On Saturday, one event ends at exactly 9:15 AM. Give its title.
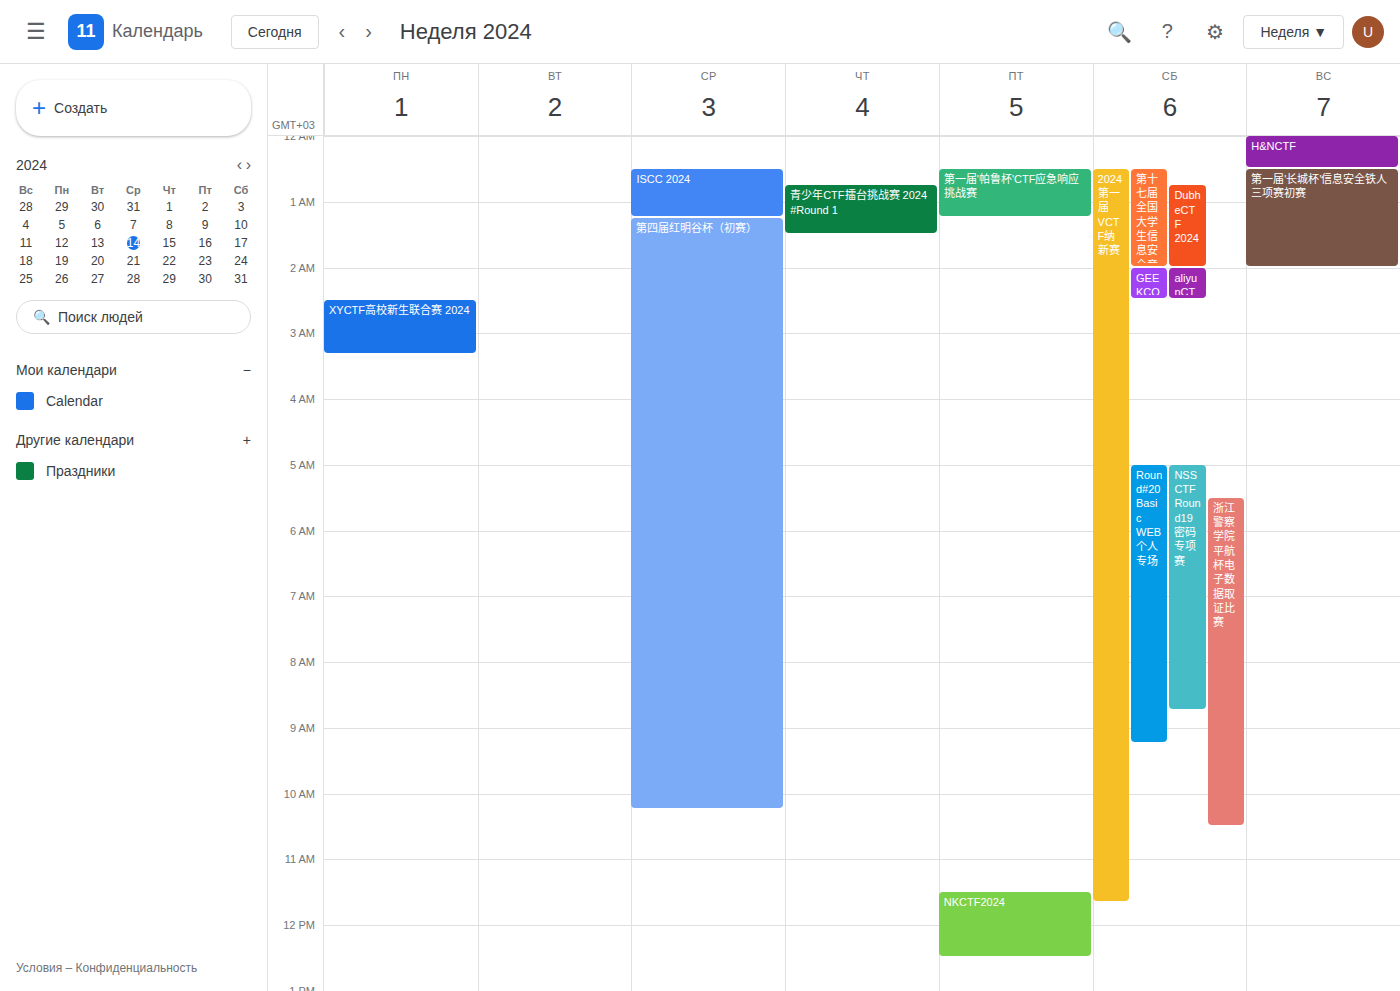
"Round#20 Basic WEB个人专场"